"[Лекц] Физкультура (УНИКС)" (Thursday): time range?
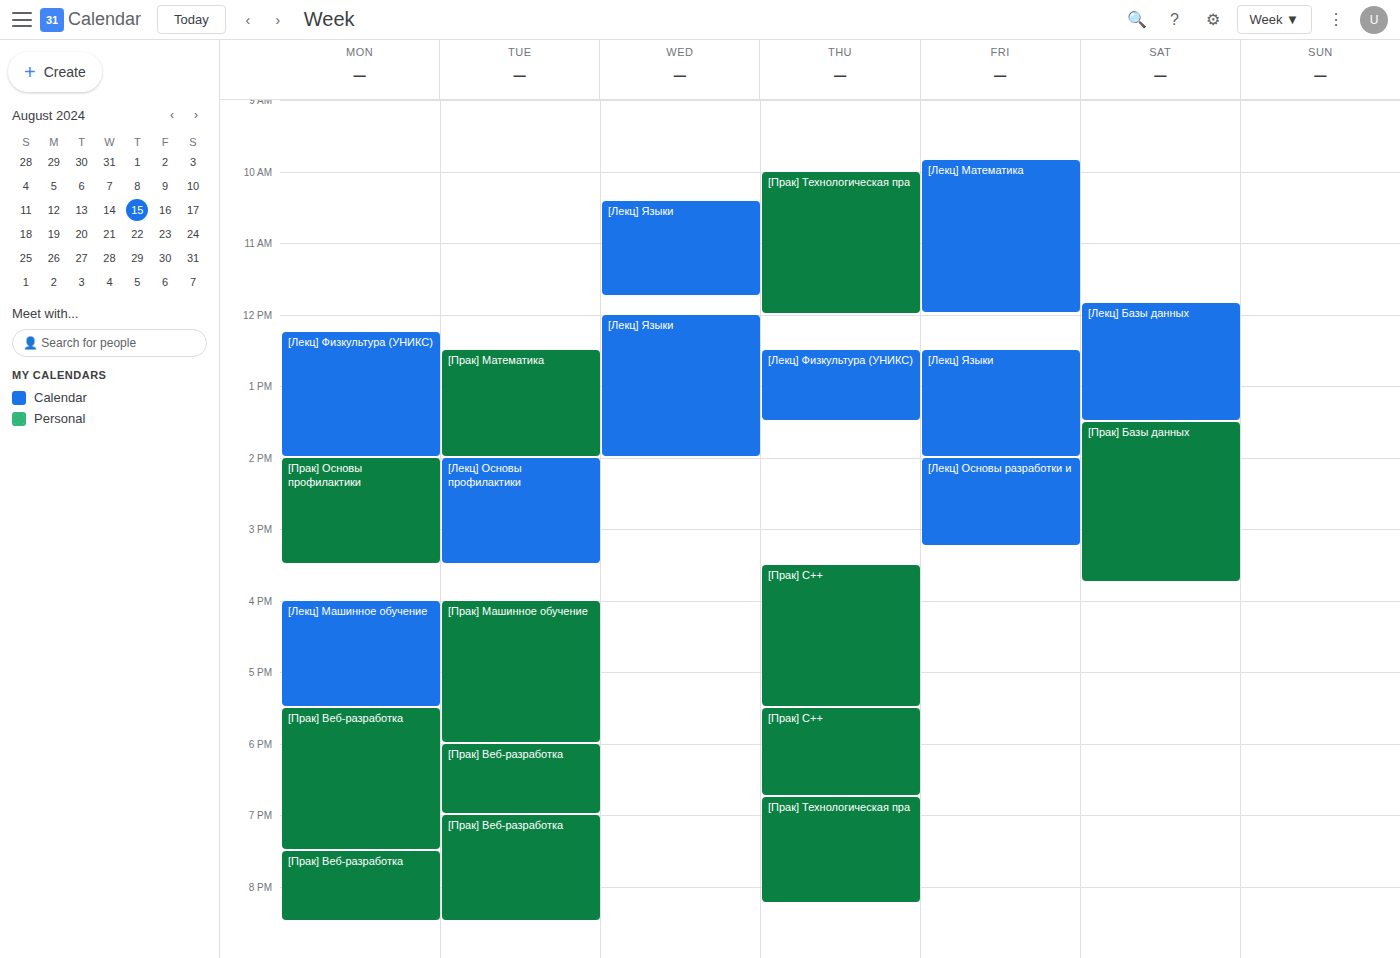
12:30 PM to 1:30 PM